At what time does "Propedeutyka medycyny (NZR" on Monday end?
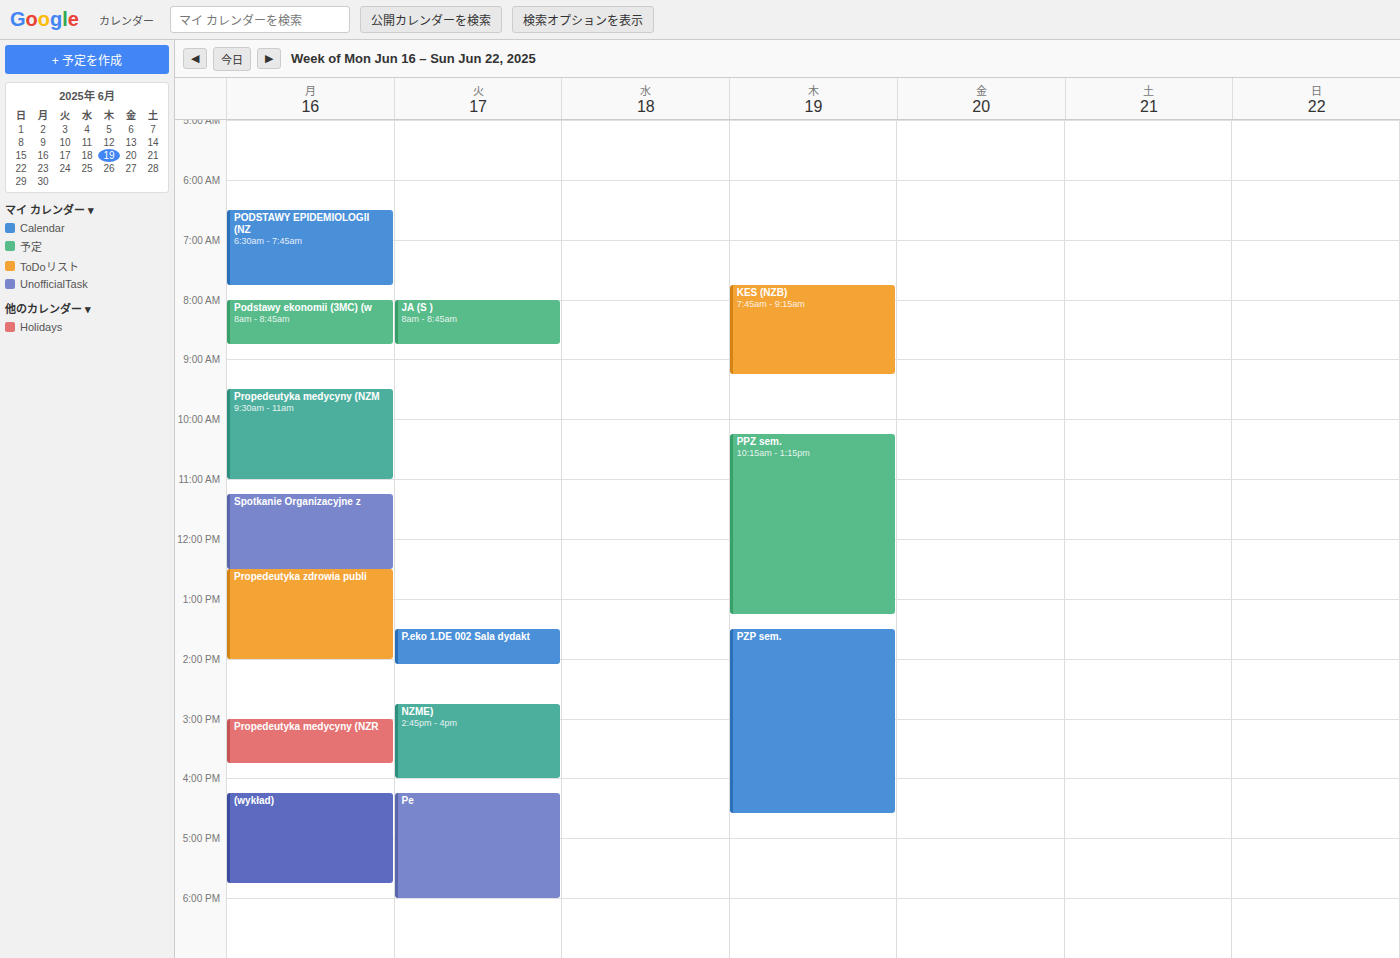
3:45 PM